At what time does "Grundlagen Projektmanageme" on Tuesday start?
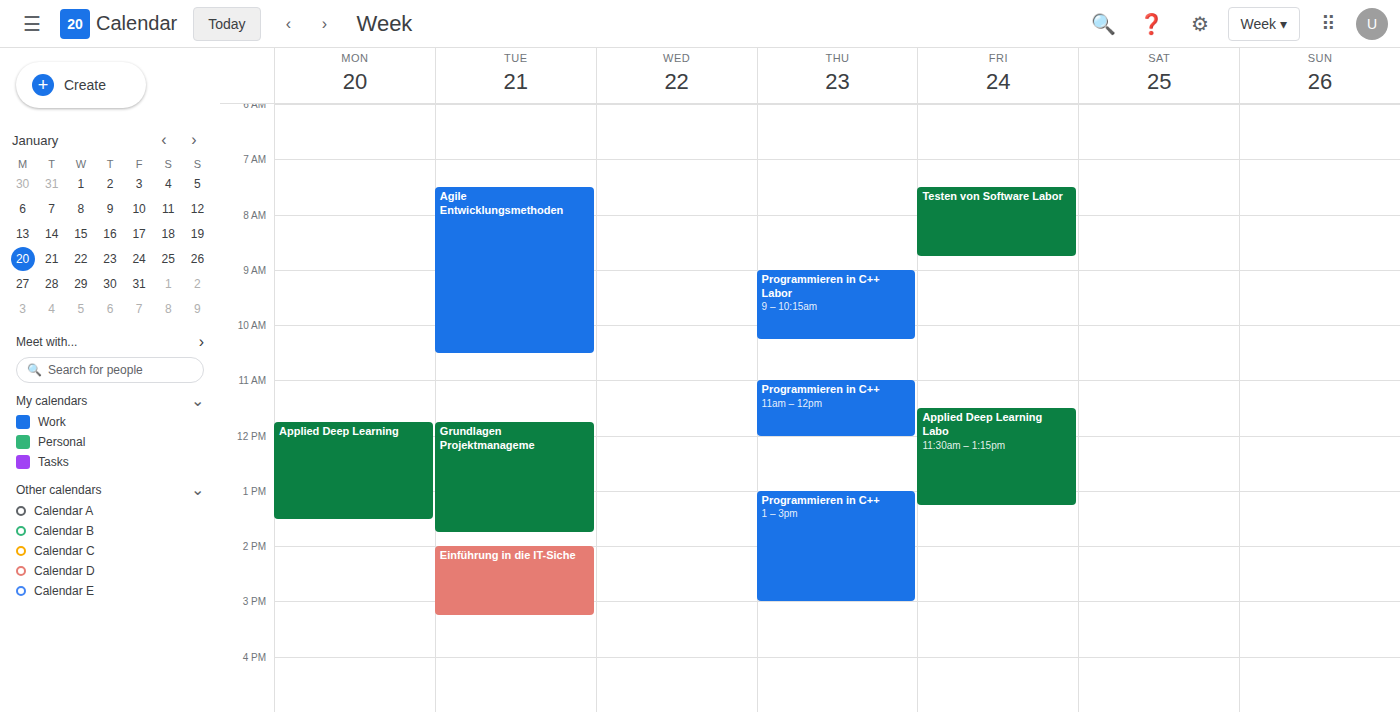
11:45 AM